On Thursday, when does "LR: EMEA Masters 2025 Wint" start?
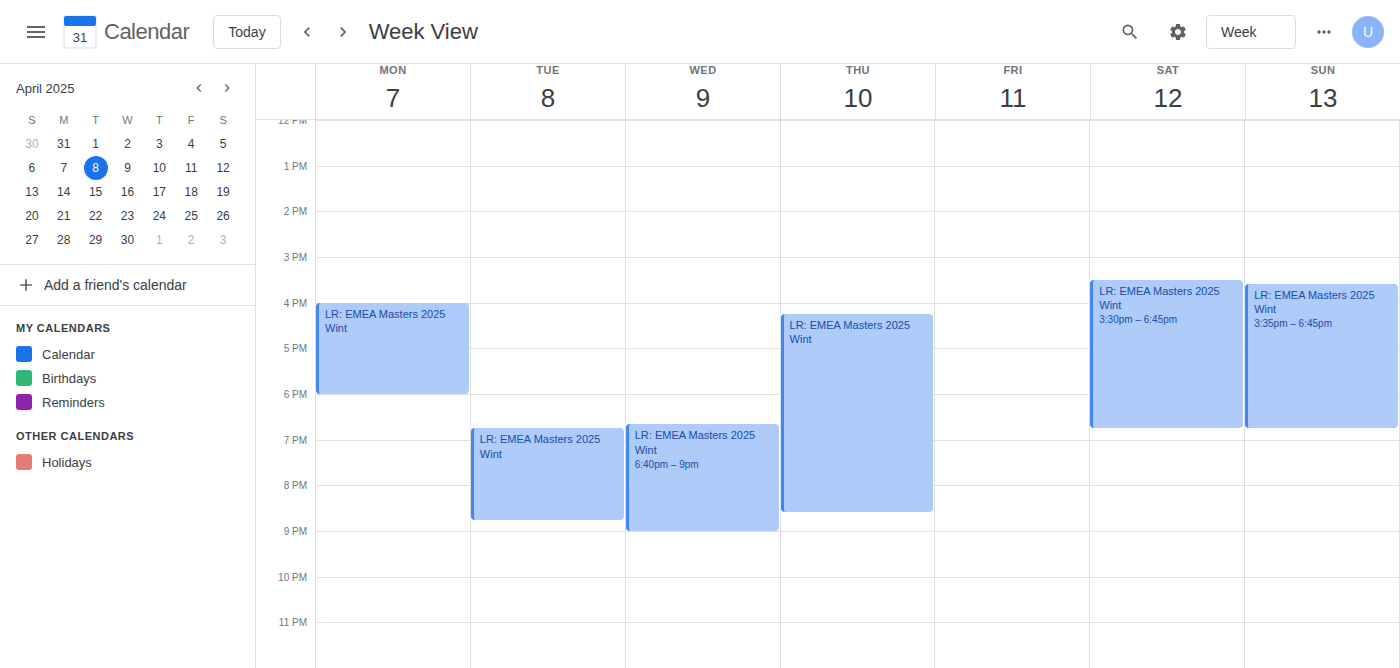
4:15 PM